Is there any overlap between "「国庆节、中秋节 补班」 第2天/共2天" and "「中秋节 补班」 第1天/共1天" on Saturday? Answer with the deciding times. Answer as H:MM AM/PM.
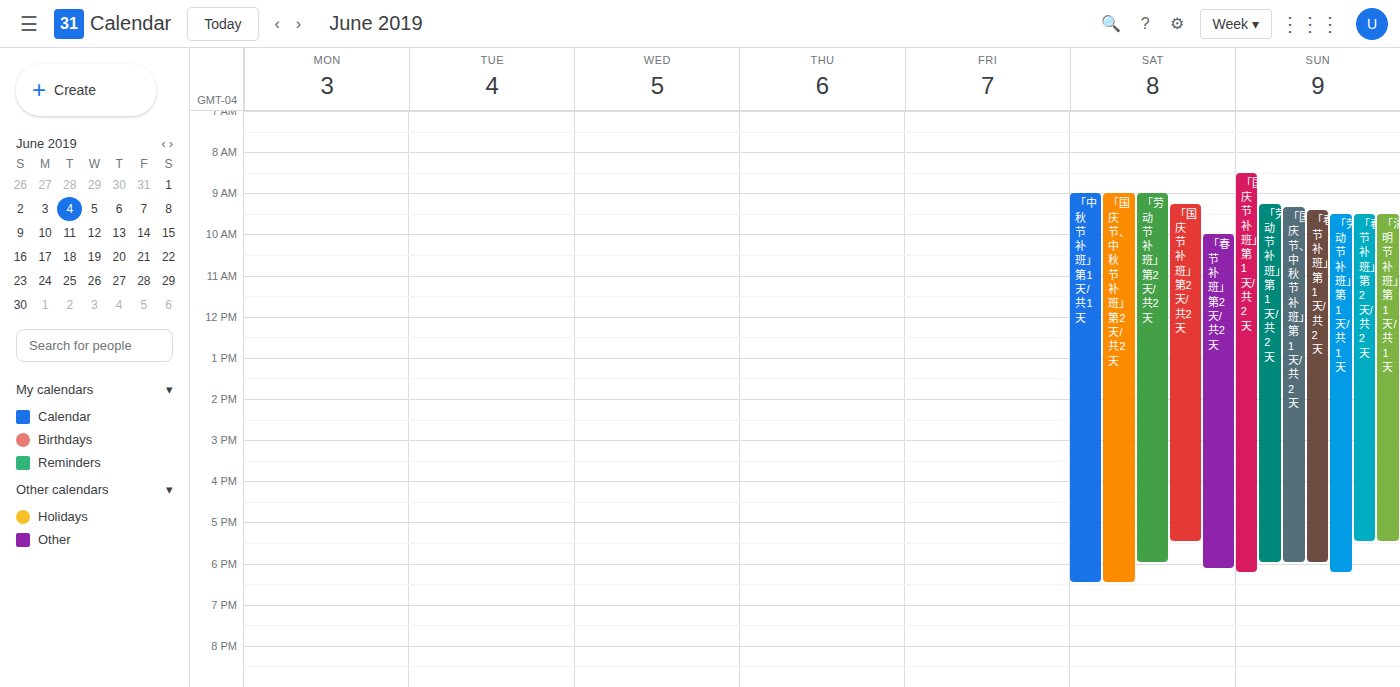
"「中秋节 补班」 第1天/共1天" runs 9:00 AM to 6:30 PM, inside "「国庆节、中秋节 补班」 第2天/共2天" -- they overlap.